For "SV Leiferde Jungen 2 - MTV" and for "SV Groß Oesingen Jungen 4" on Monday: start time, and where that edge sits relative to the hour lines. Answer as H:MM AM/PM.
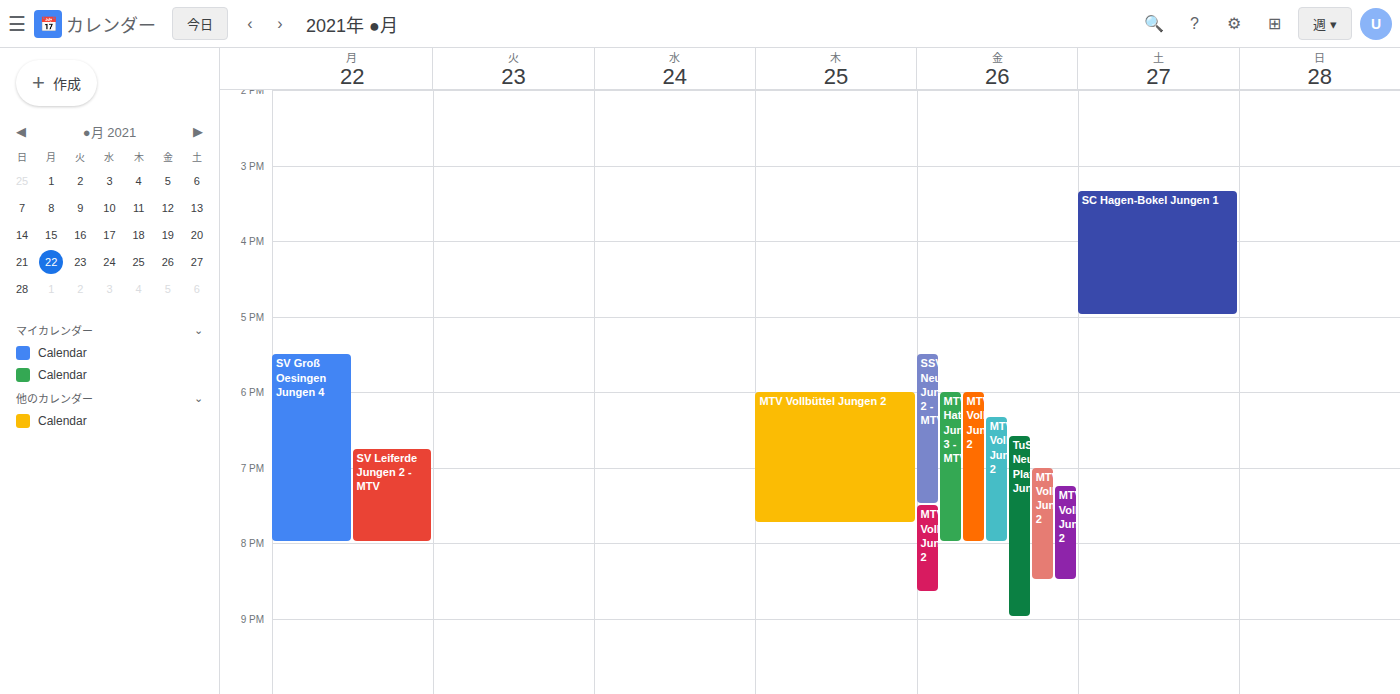
"SV Leiferde Jungen 2 - MTV": 6:45 PM, neither: three quarters of the way from the 6 PM line to the 7 PM line. "SV Groß Oesingen Jungen 4": 5:30 PM, halfway between the 5 PM and 6 PM lines.